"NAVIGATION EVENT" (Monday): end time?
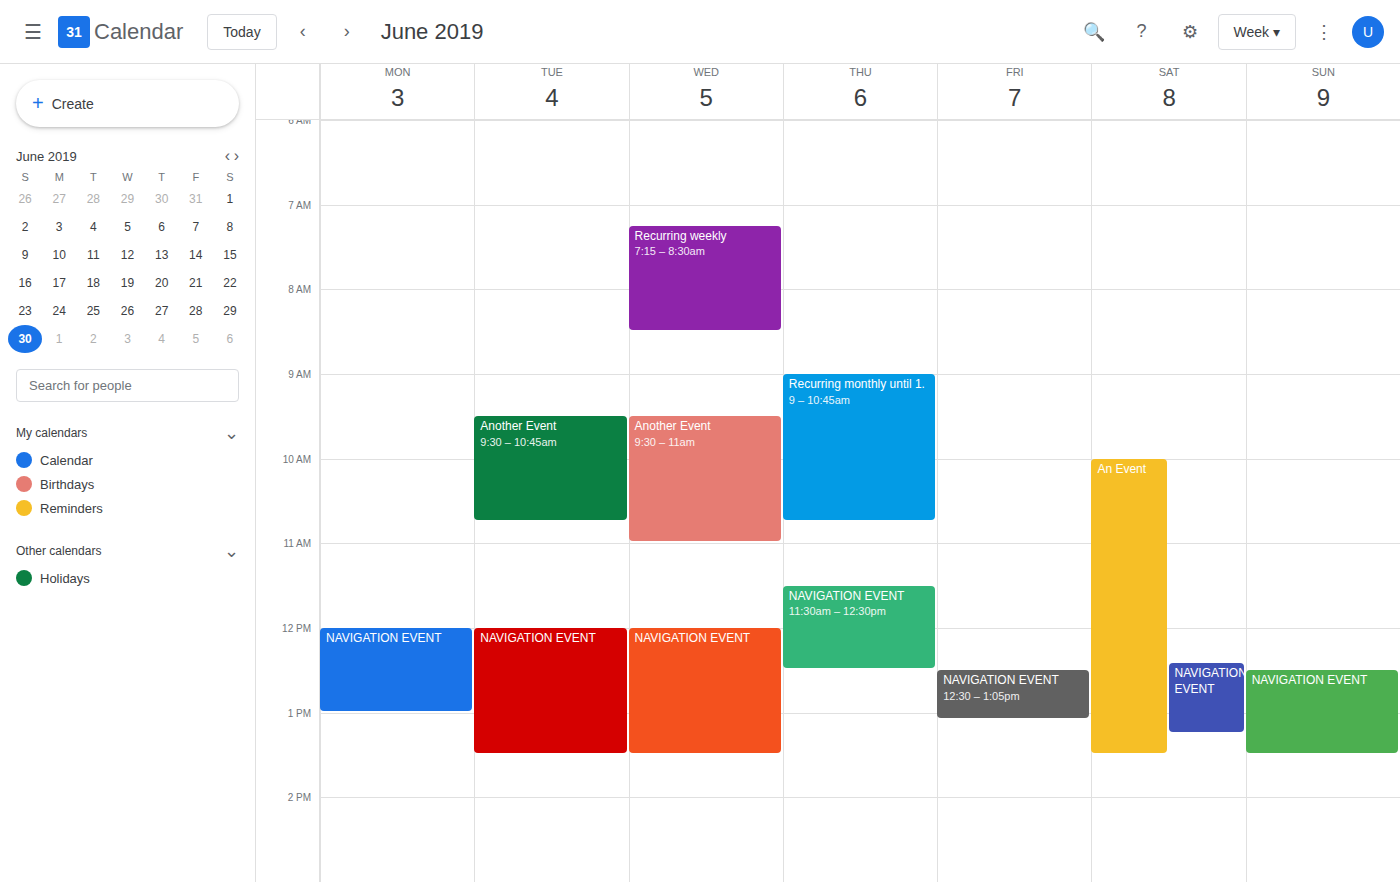
1:00 PM